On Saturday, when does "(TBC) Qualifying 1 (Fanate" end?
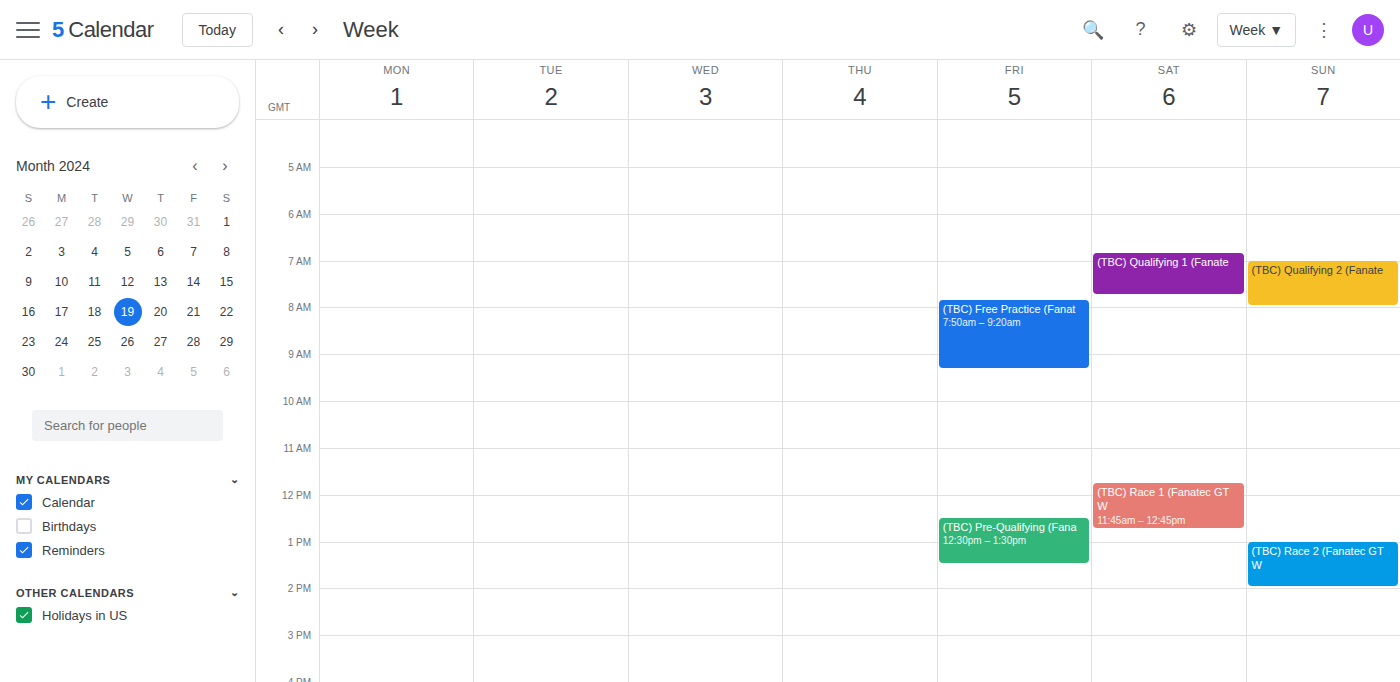
7:45 AM